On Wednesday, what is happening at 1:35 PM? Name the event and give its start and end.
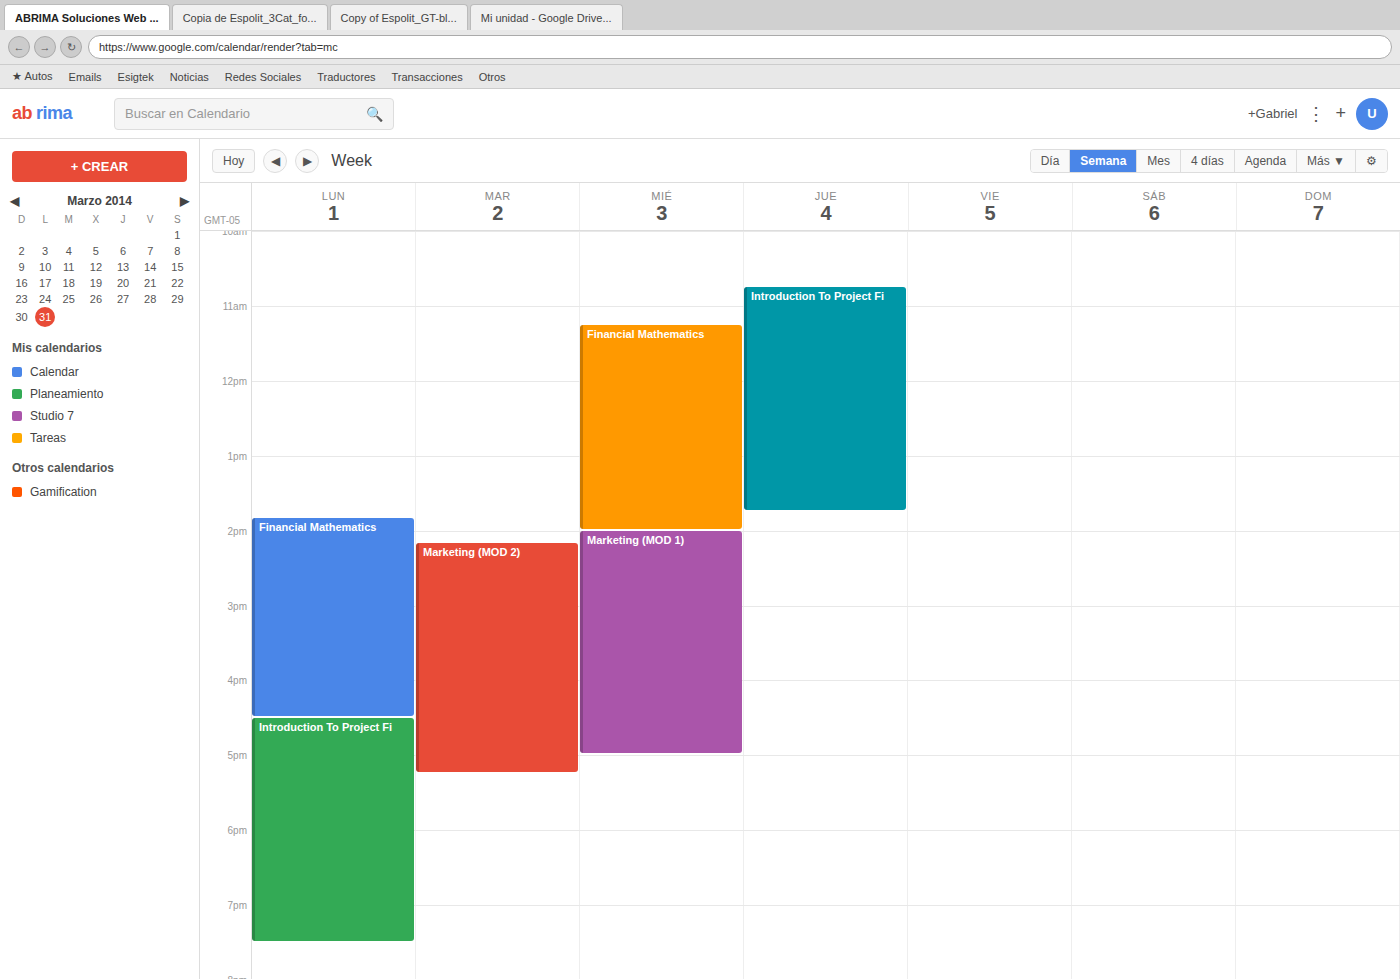
"Financial Mathematics", 11:15 AM to 2:00 PM